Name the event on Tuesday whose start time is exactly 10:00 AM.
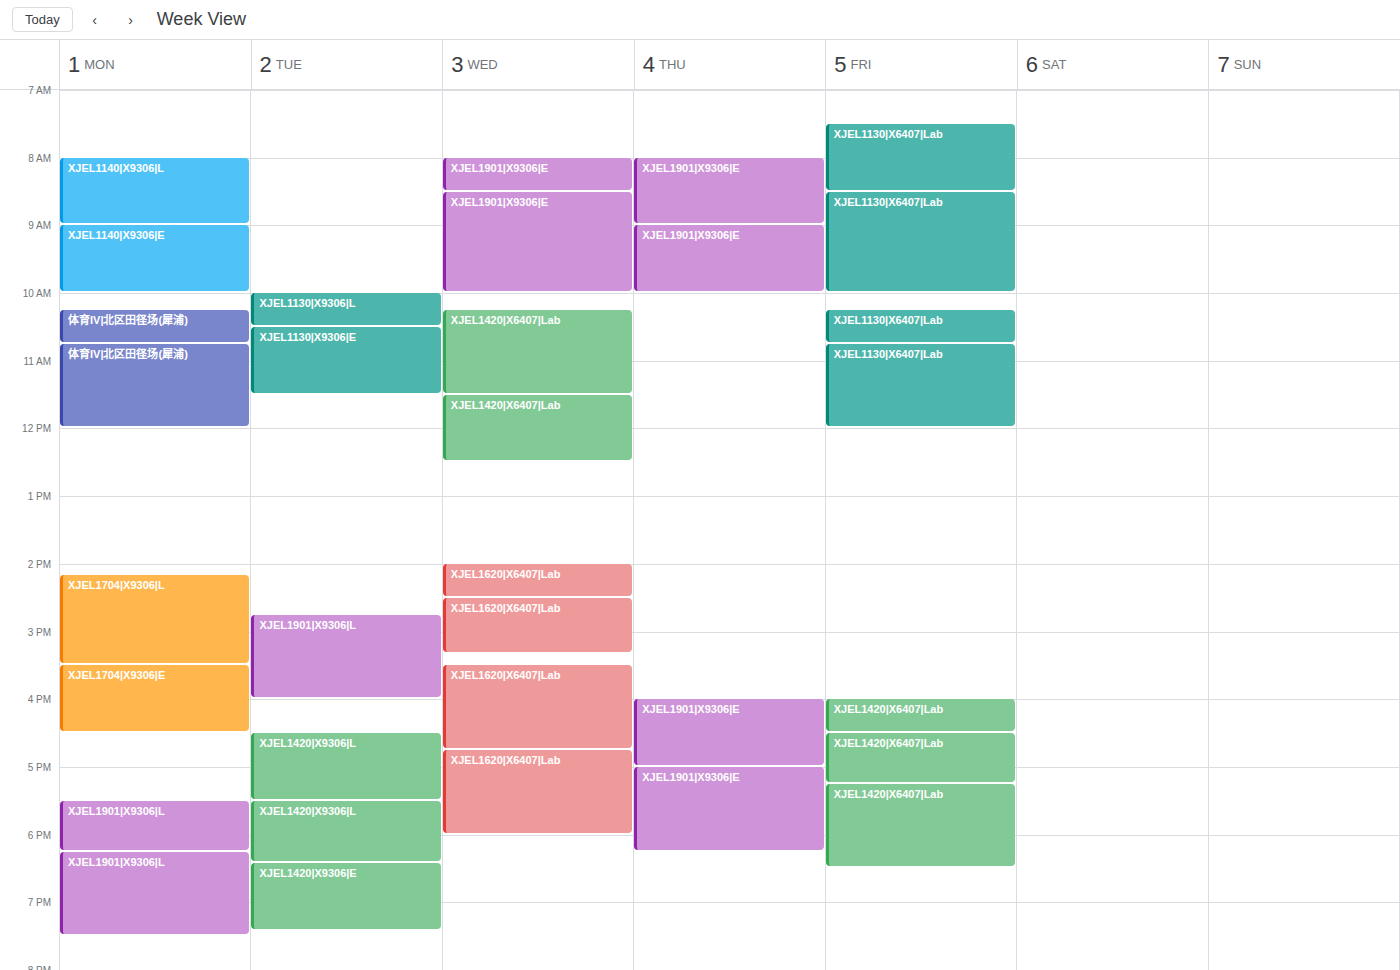
"XJEL1130|X9306|L"